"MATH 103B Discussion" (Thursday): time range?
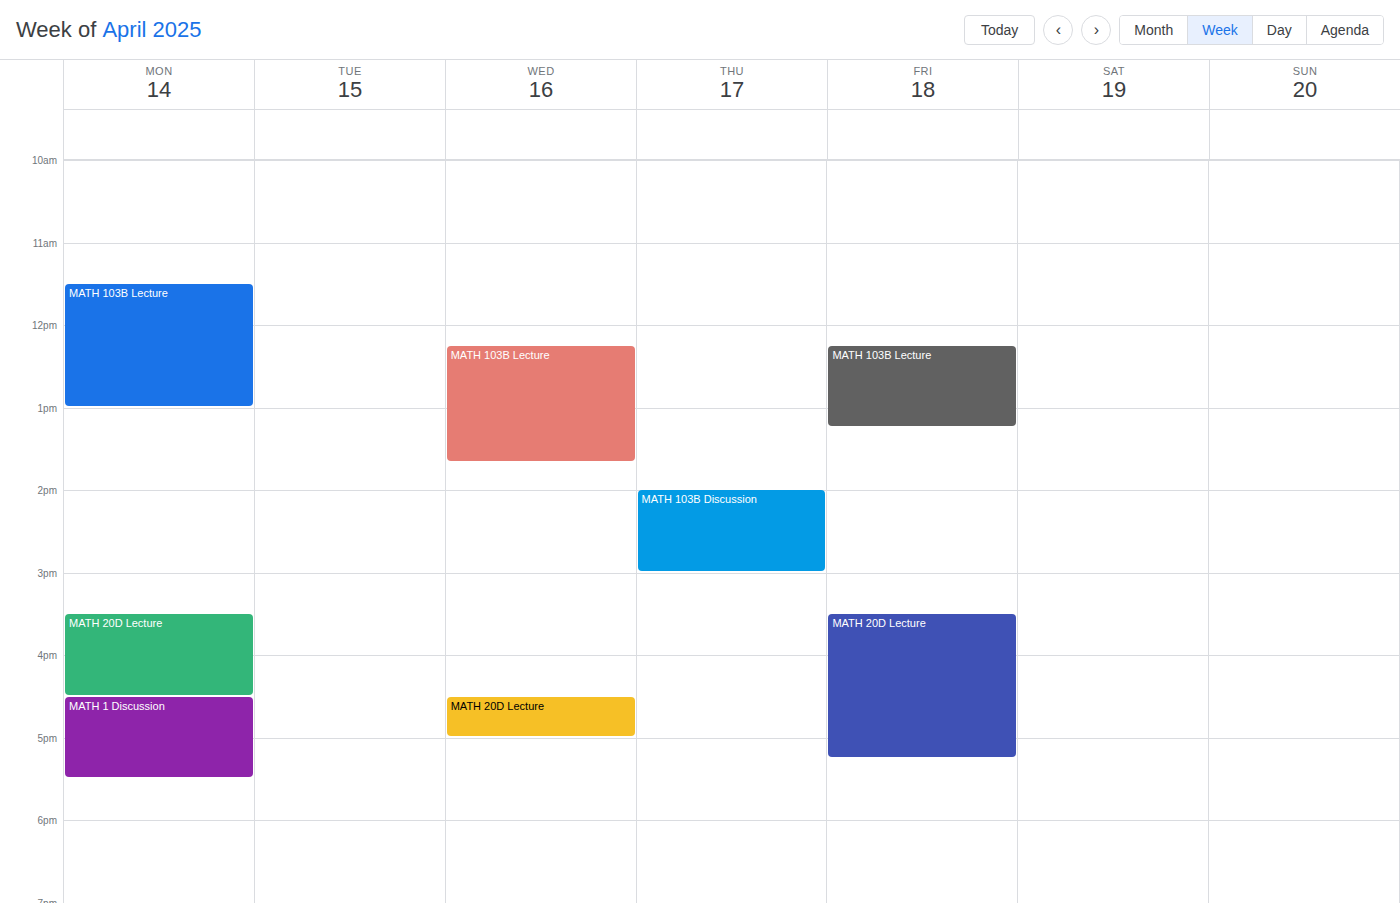
2:00 PM to 3:00 PM